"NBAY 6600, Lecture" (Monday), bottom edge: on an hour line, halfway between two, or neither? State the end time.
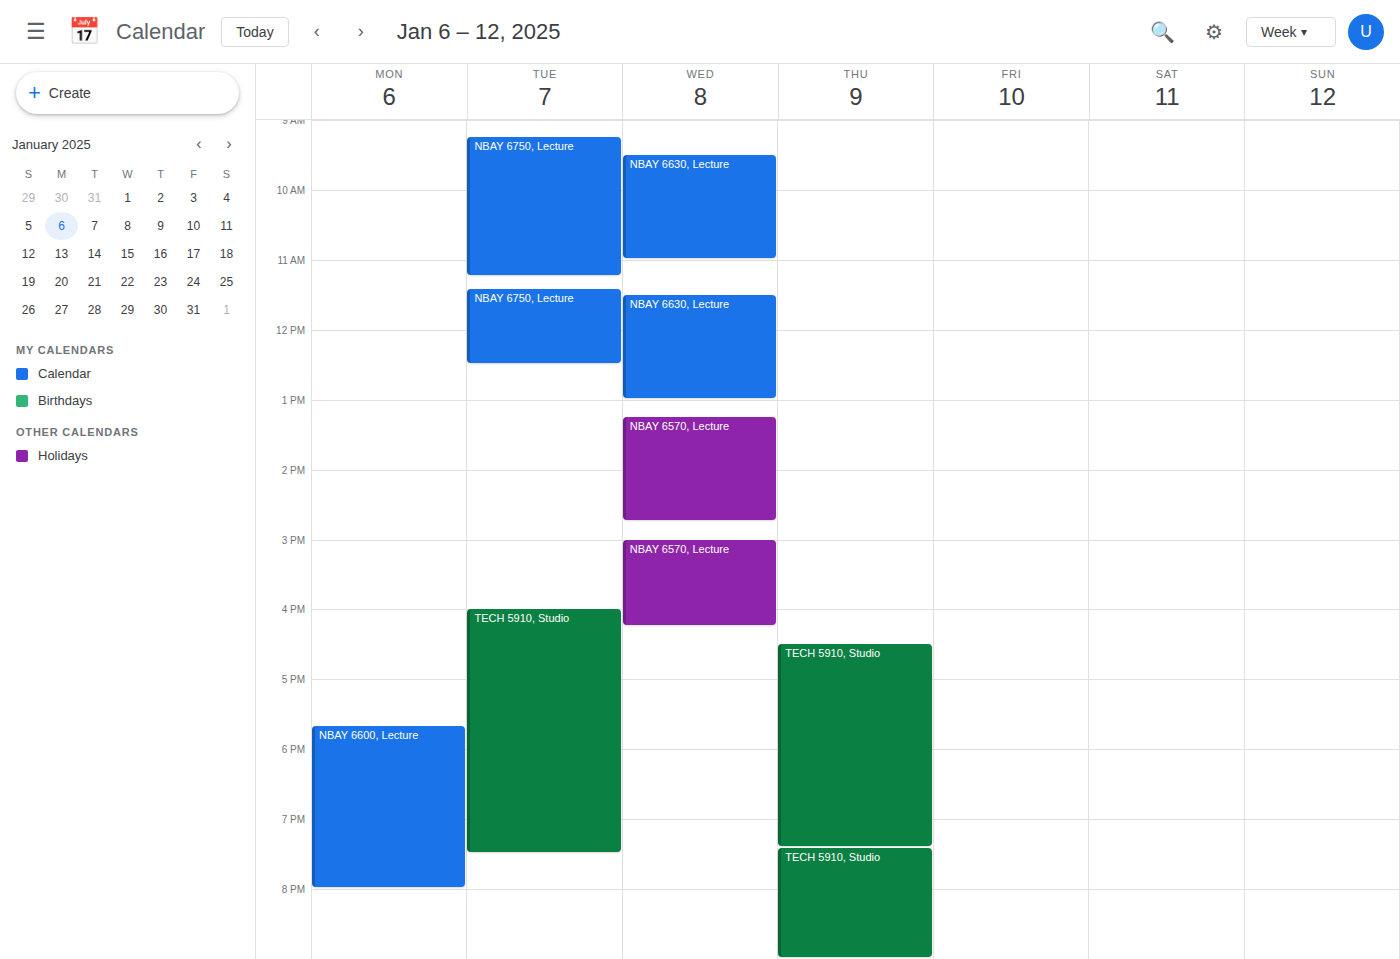
8:00 PM -- exactly on the 8 PM line.